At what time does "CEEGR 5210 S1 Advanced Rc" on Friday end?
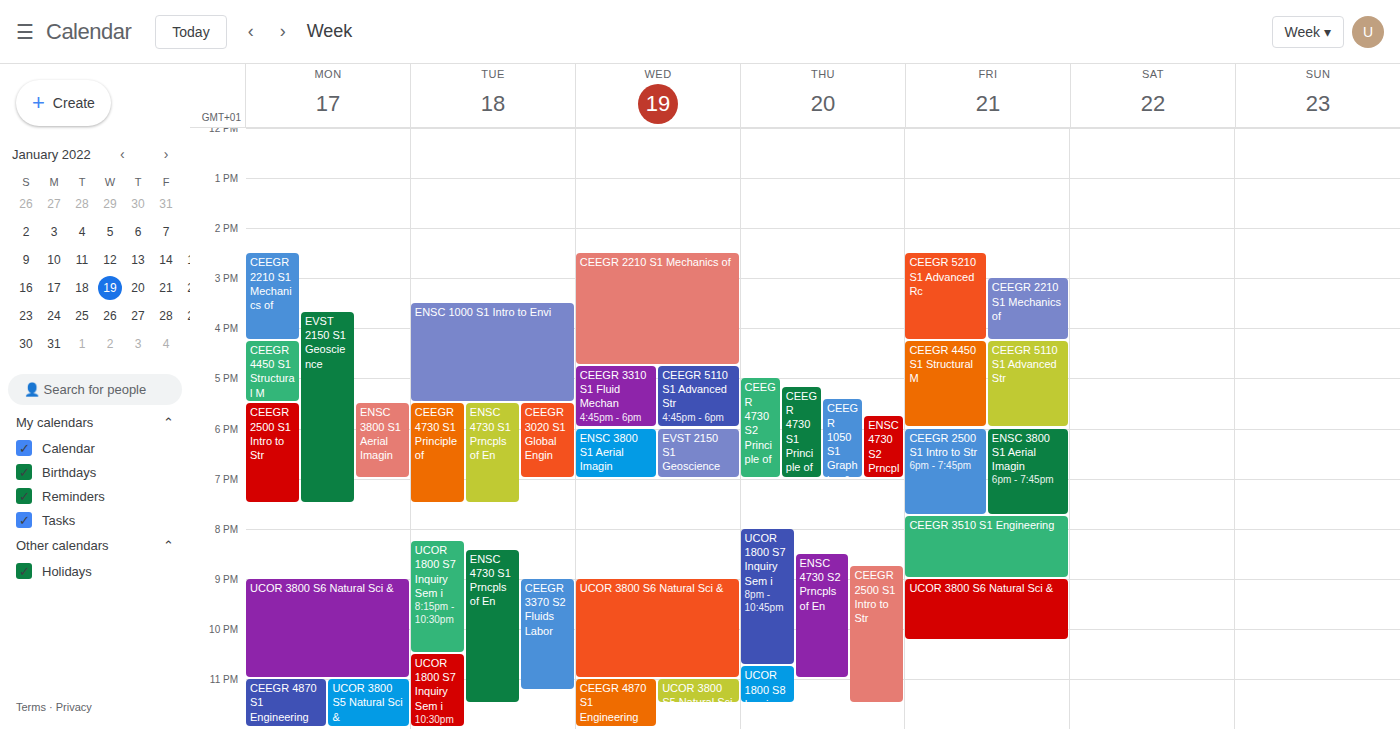
4:15 PM